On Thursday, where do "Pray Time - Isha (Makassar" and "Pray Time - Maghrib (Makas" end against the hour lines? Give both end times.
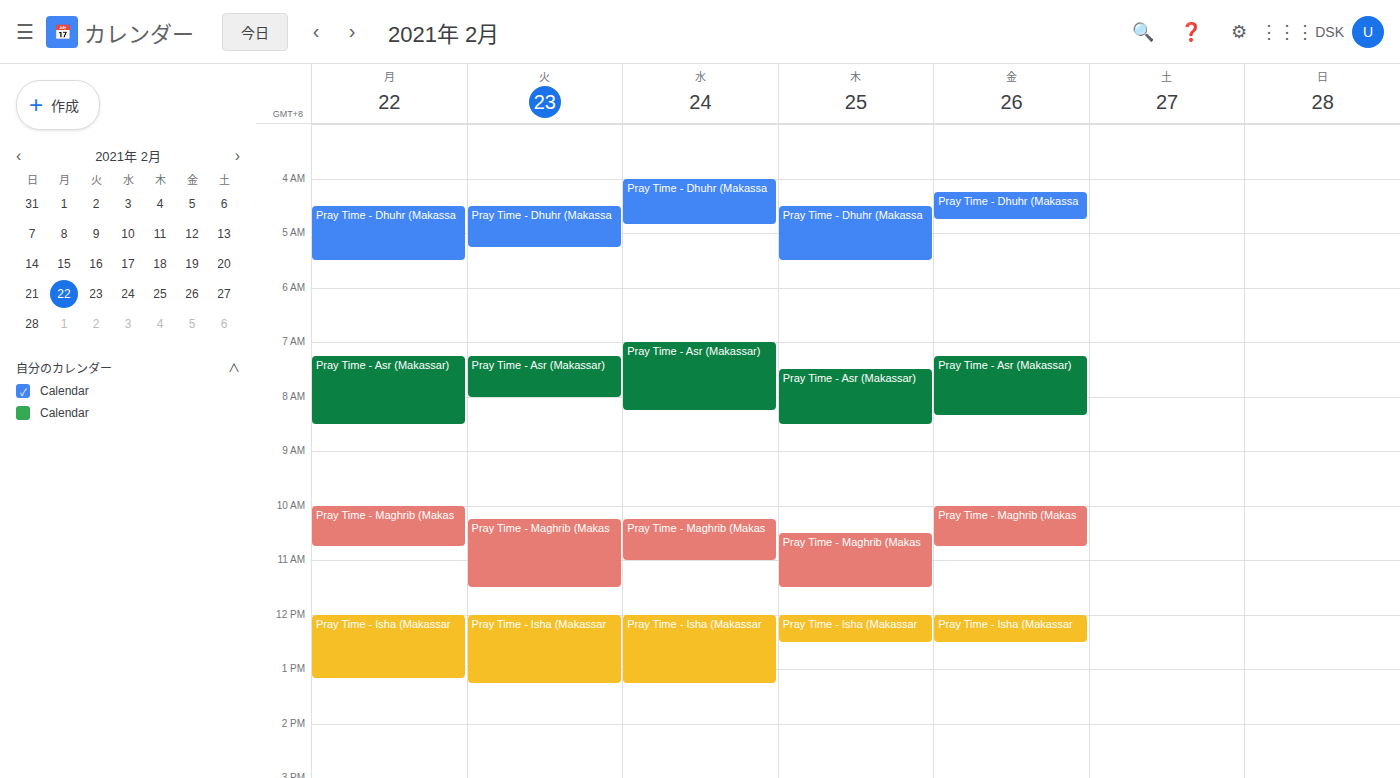
"Pray Time - Isha (Makassar": 12:30 PM, halfway between the 12 PM and 1 PM lines. "Pray Time - Maghrib (Makas": 11:30 AM, halfway between the 11 AM and 12 PM lines.